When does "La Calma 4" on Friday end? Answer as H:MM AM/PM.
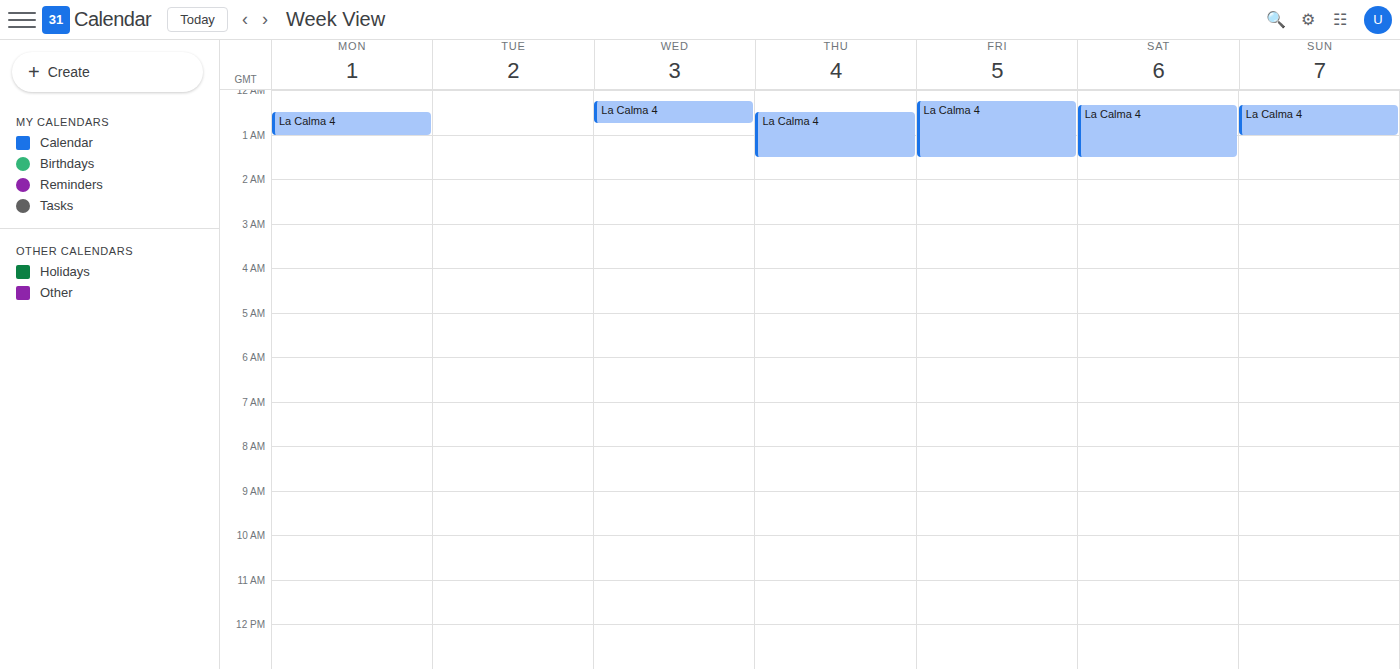
1:30 AM